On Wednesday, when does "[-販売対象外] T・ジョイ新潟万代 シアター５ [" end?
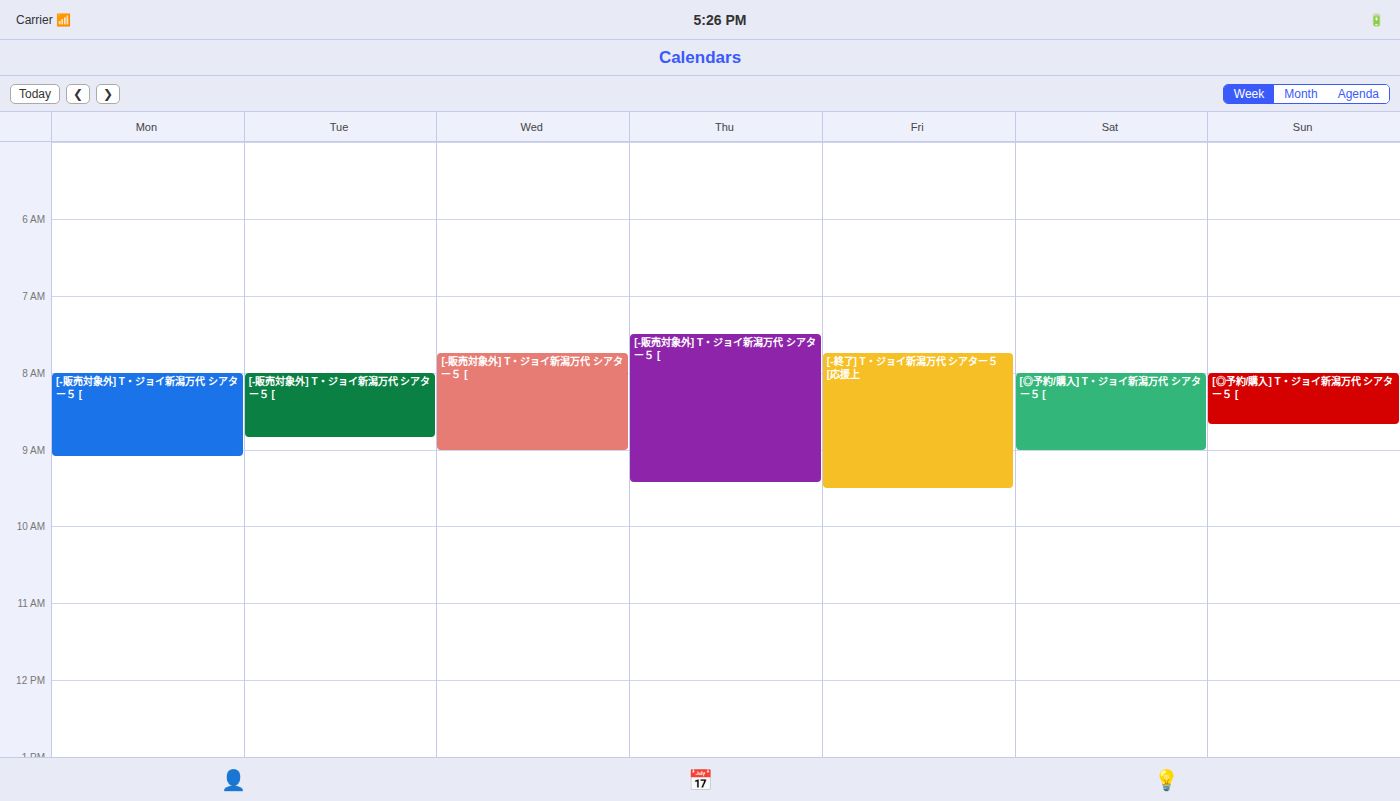
09:00